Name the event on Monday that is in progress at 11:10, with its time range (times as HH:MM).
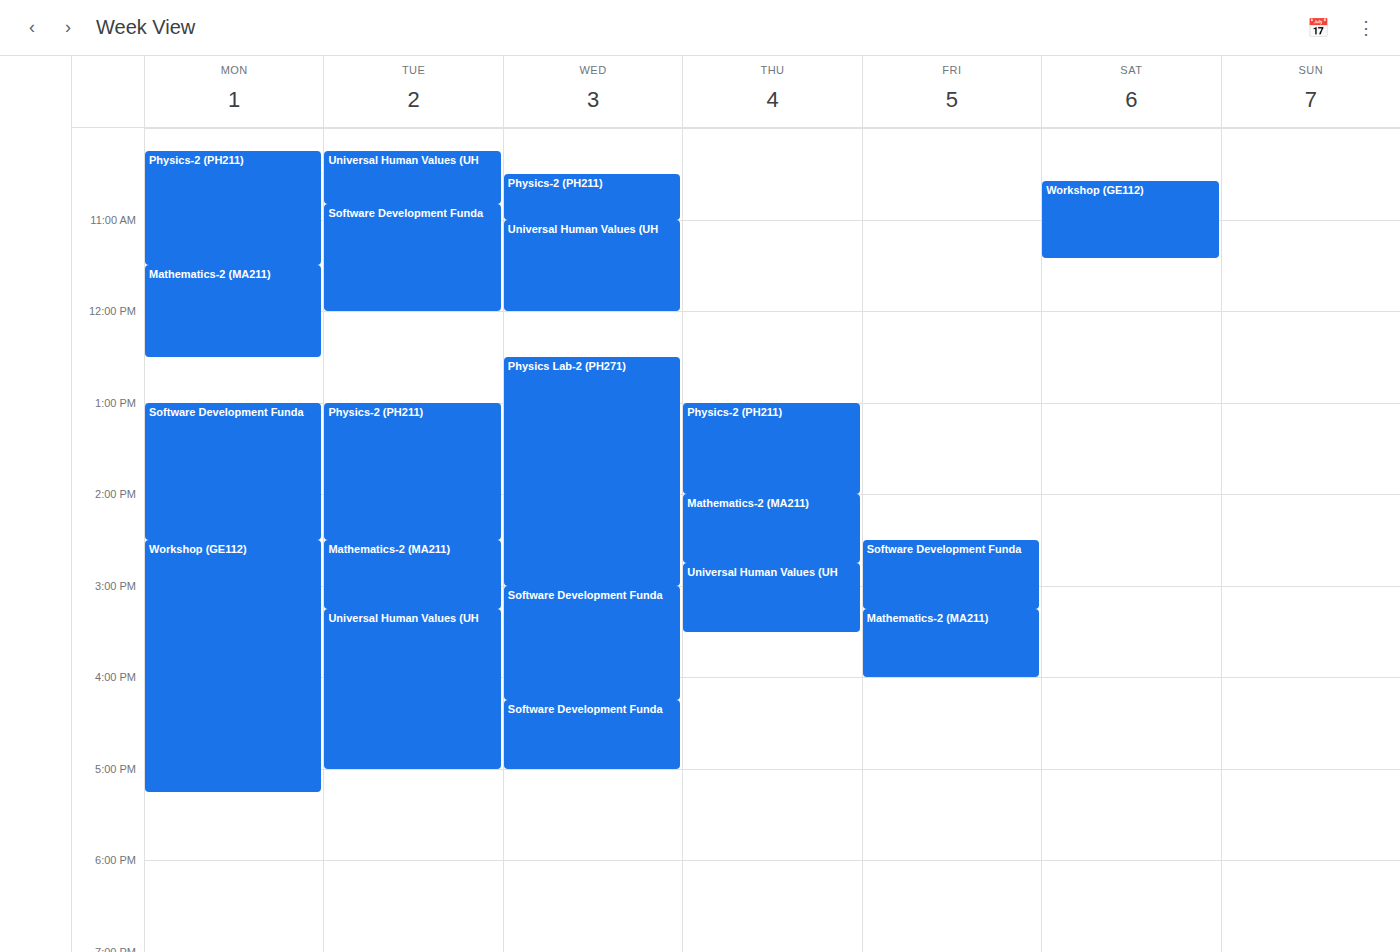
"Physics-2 (PH211)", 10:15 to 11:30